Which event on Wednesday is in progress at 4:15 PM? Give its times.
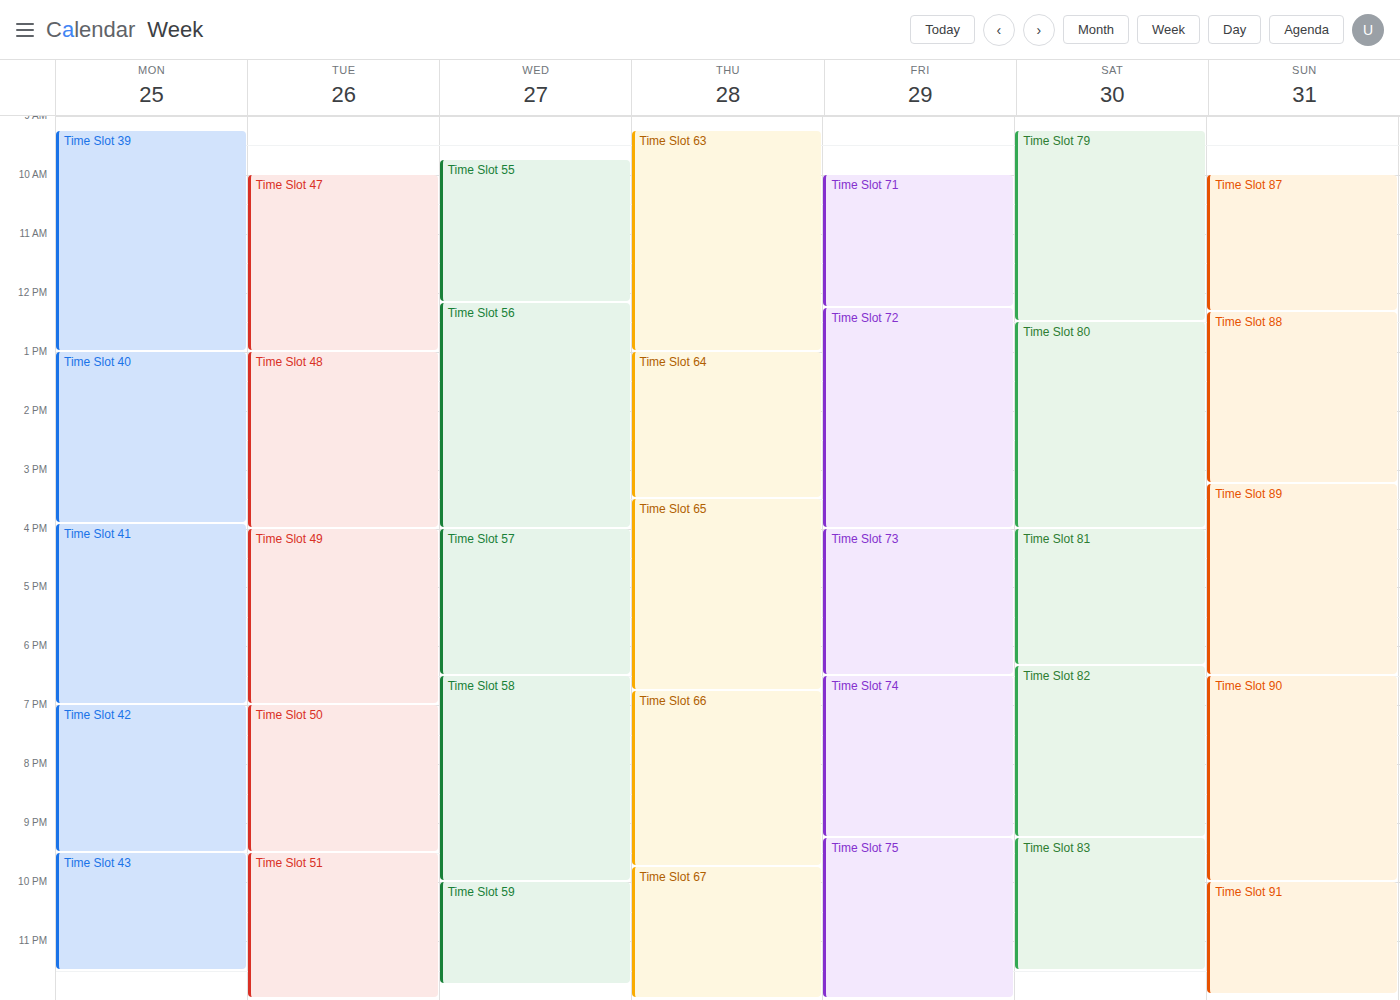
"Time Slot 57", 4:00 PM to 6:30 PM